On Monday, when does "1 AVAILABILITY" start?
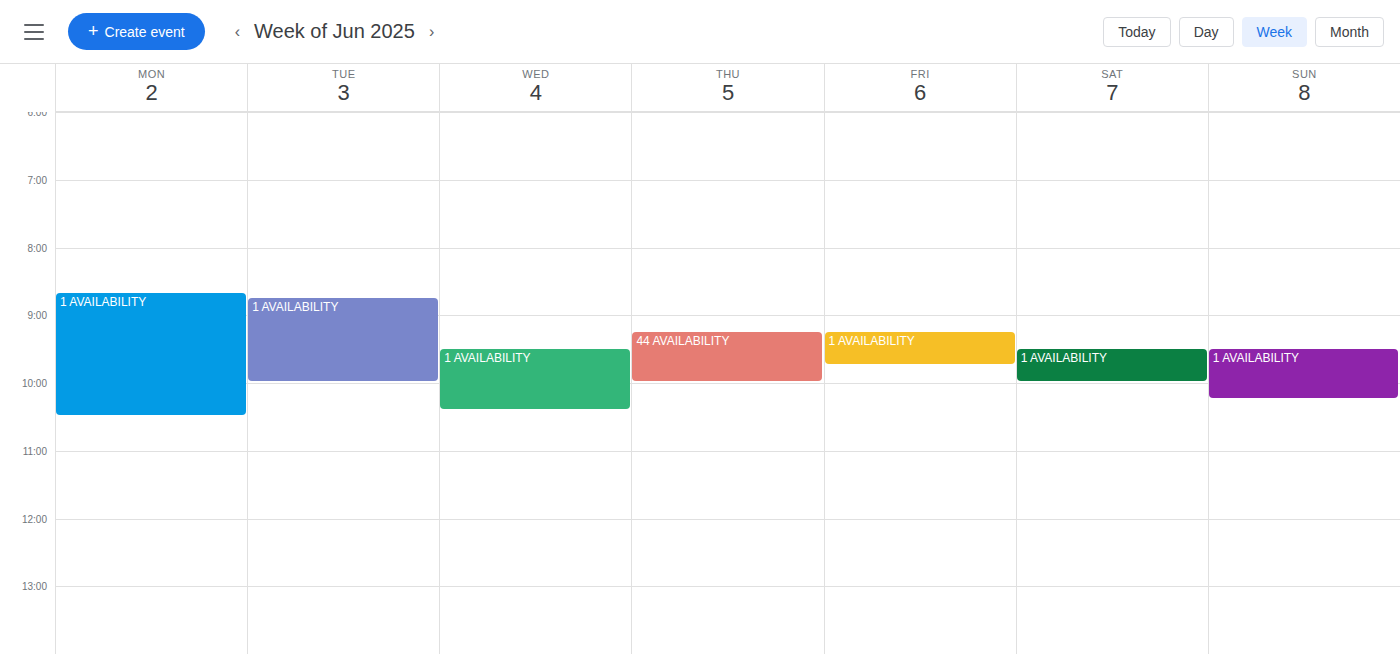
08:40